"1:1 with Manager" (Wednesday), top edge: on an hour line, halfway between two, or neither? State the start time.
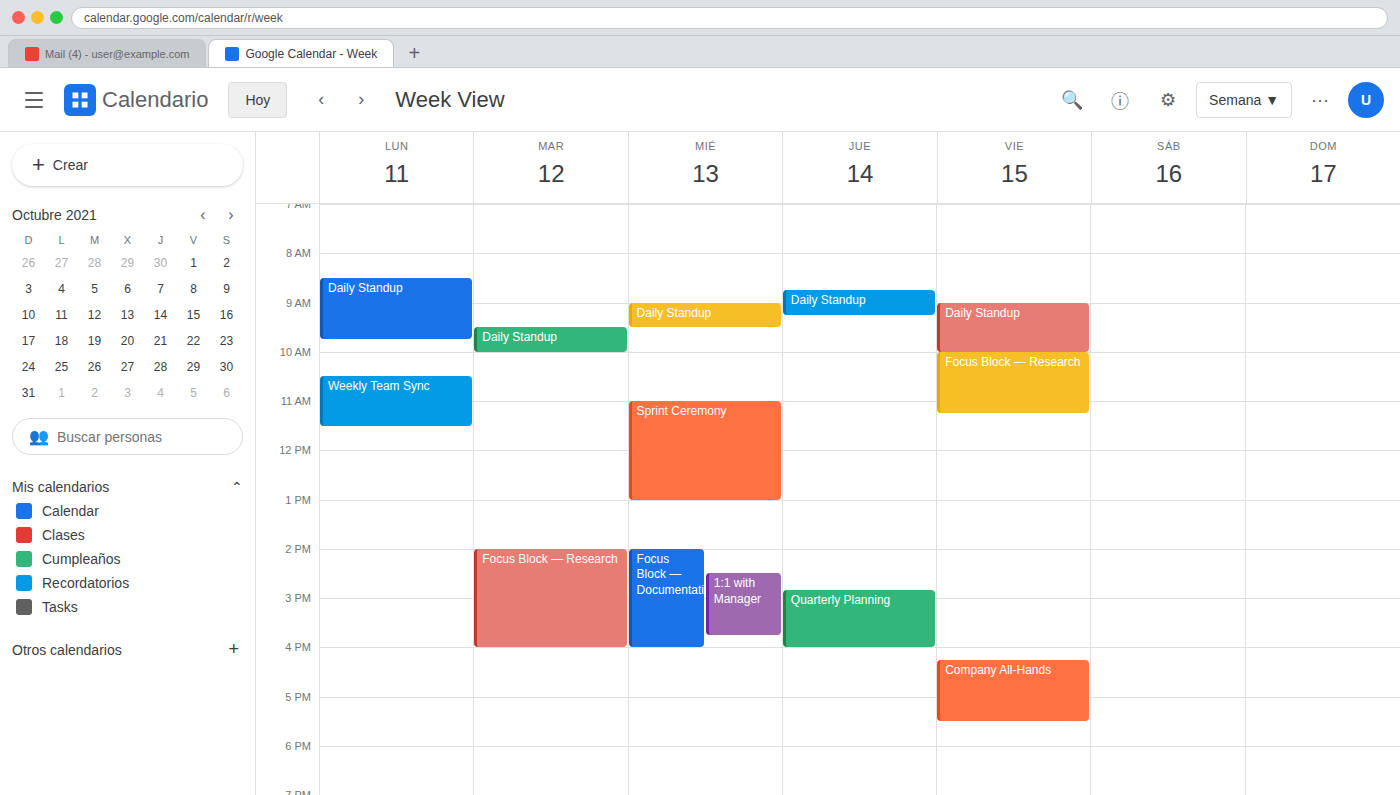
14:30 -- halfway between the 14:00 and 15:00 lines.